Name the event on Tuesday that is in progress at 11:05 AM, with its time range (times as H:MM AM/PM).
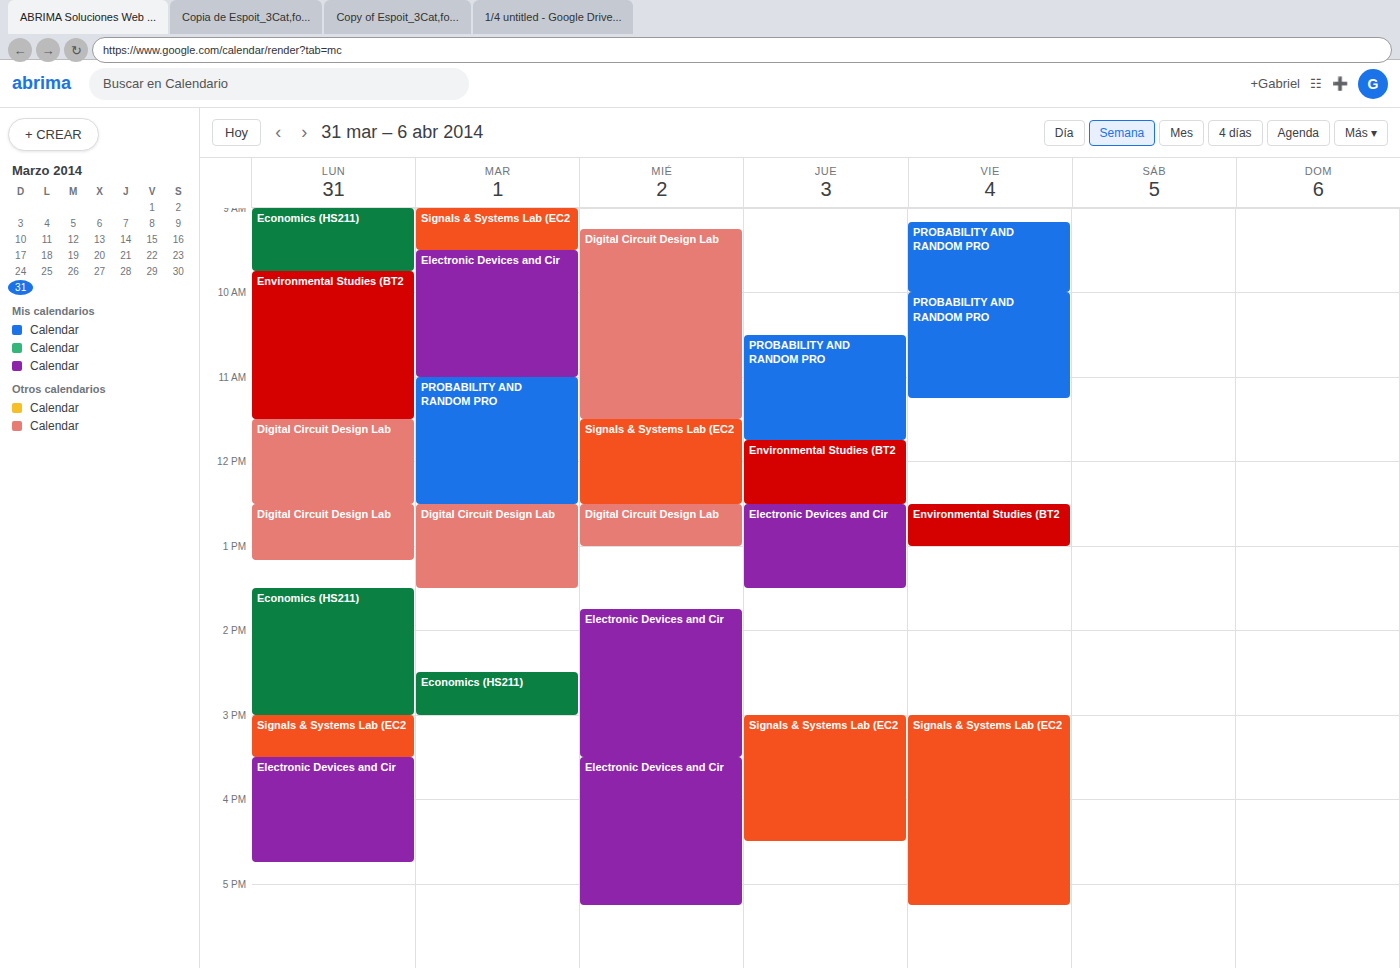
"PROBABILITY AND RANDOM PRO", 11:00 AM to 12:30 PM